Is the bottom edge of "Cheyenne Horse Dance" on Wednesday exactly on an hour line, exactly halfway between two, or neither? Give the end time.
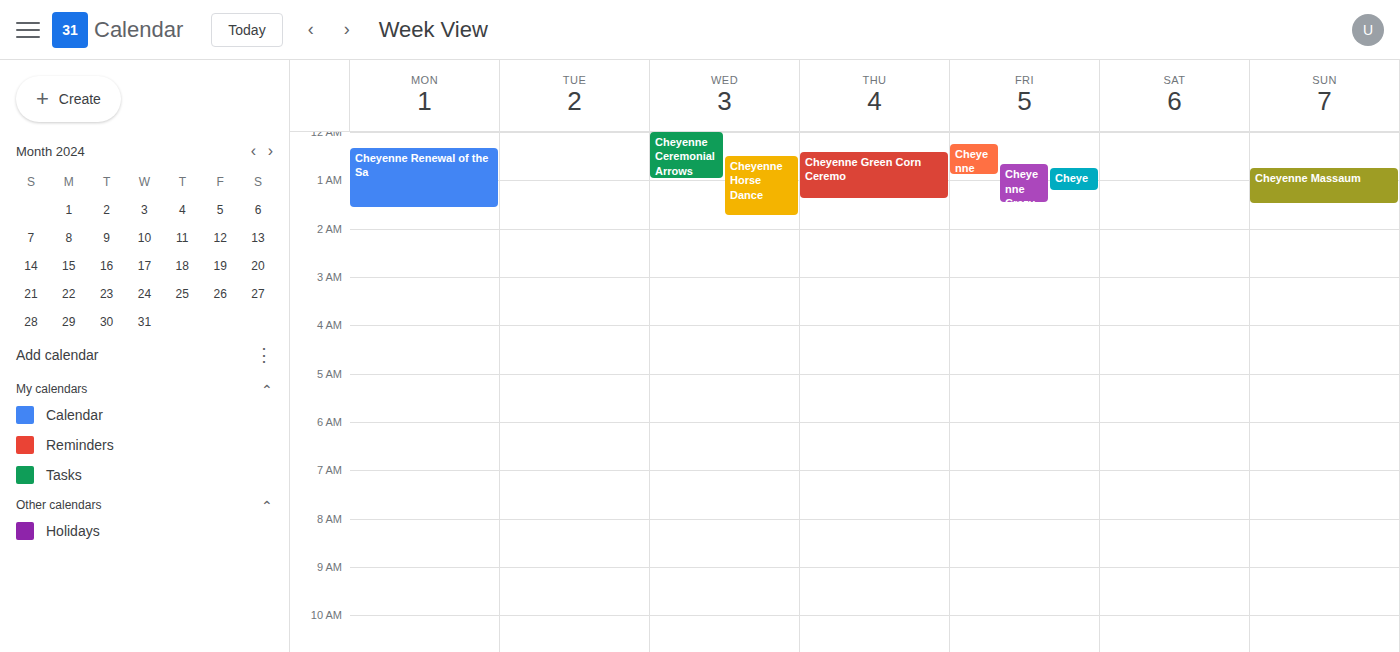
01:45 -- neither: three quarters of the way from the 01:00 line to the 02:00 line.